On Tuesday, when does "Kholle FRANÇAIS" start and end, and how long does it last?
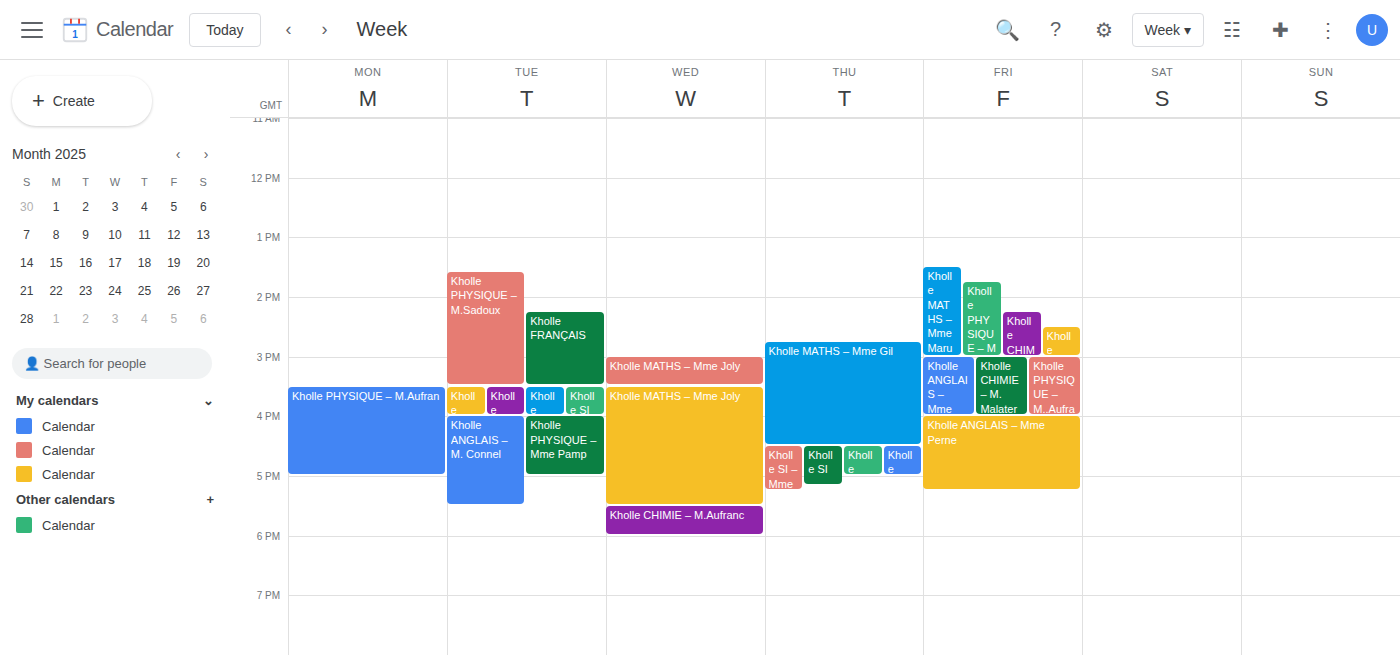
2:15 PM to 3:30 PM, 1 hour 15 minutes